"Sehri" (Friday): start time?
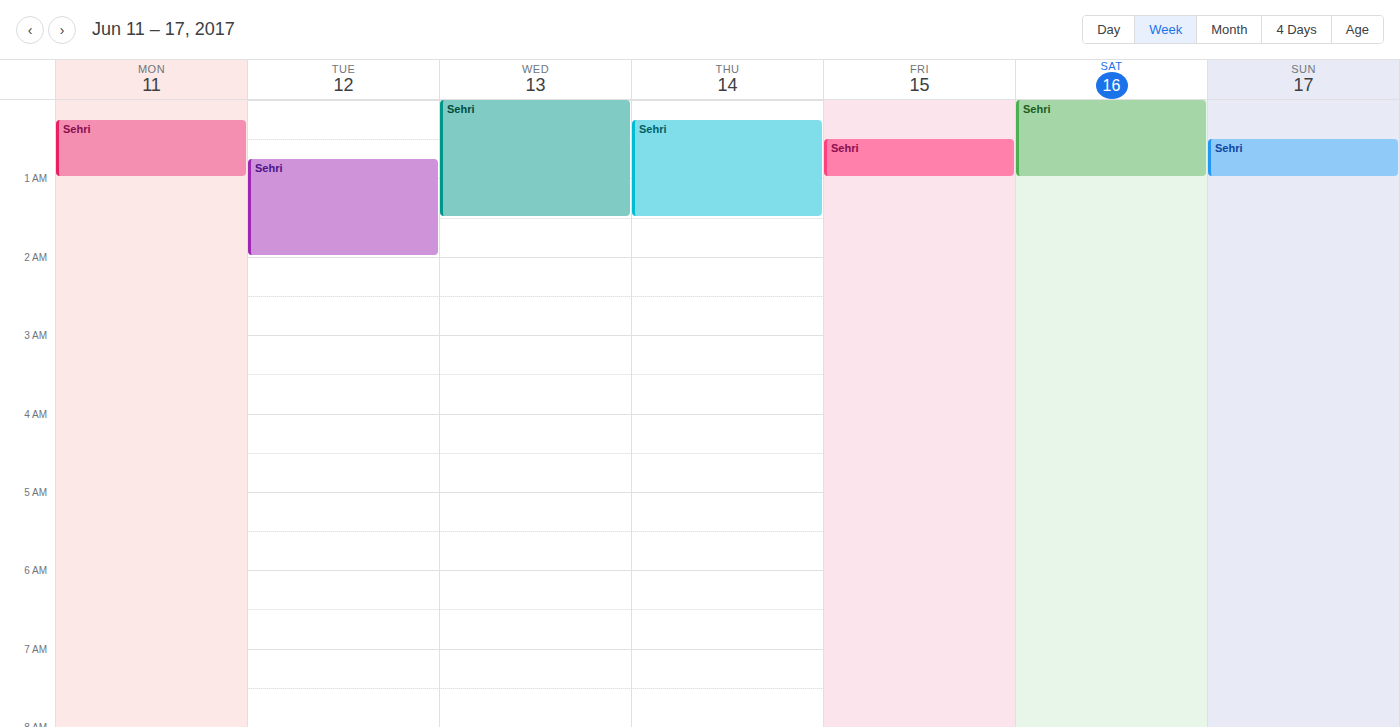
12:30 AM